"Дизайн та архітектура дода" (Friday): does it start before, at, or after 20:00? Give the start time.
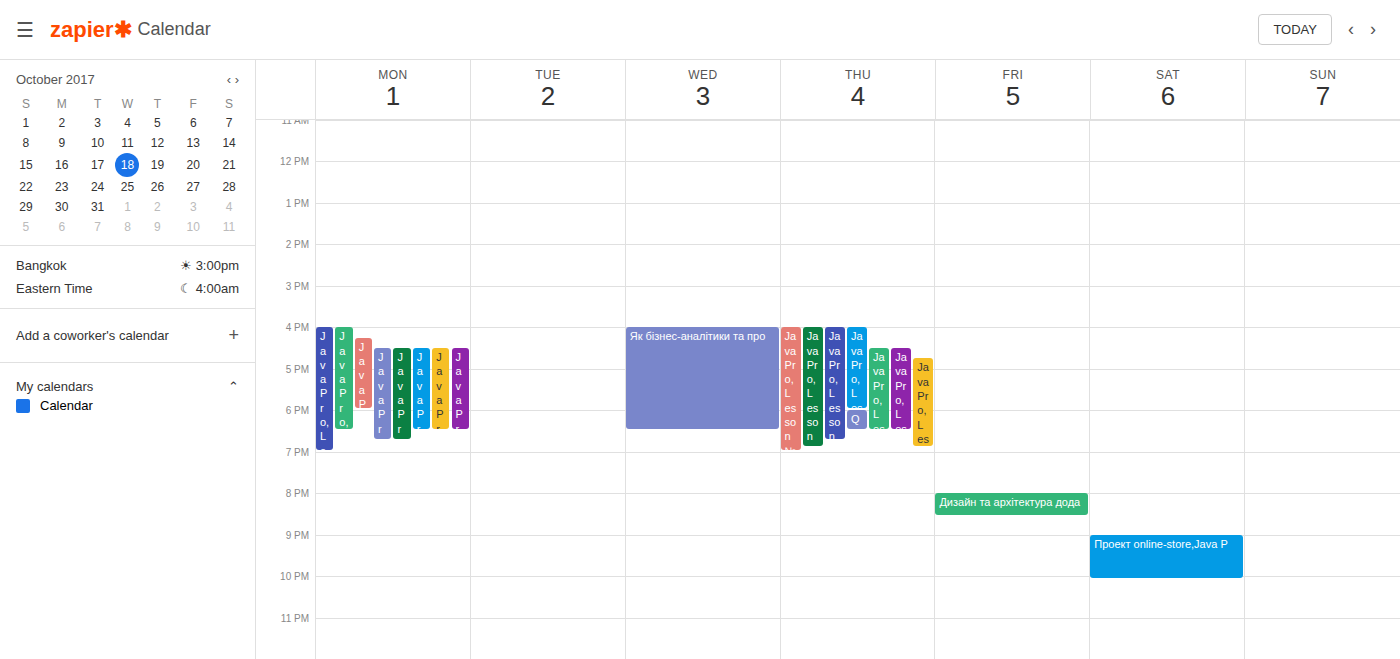
20:00 -- exactly at 20:00, on the 20:00 line.